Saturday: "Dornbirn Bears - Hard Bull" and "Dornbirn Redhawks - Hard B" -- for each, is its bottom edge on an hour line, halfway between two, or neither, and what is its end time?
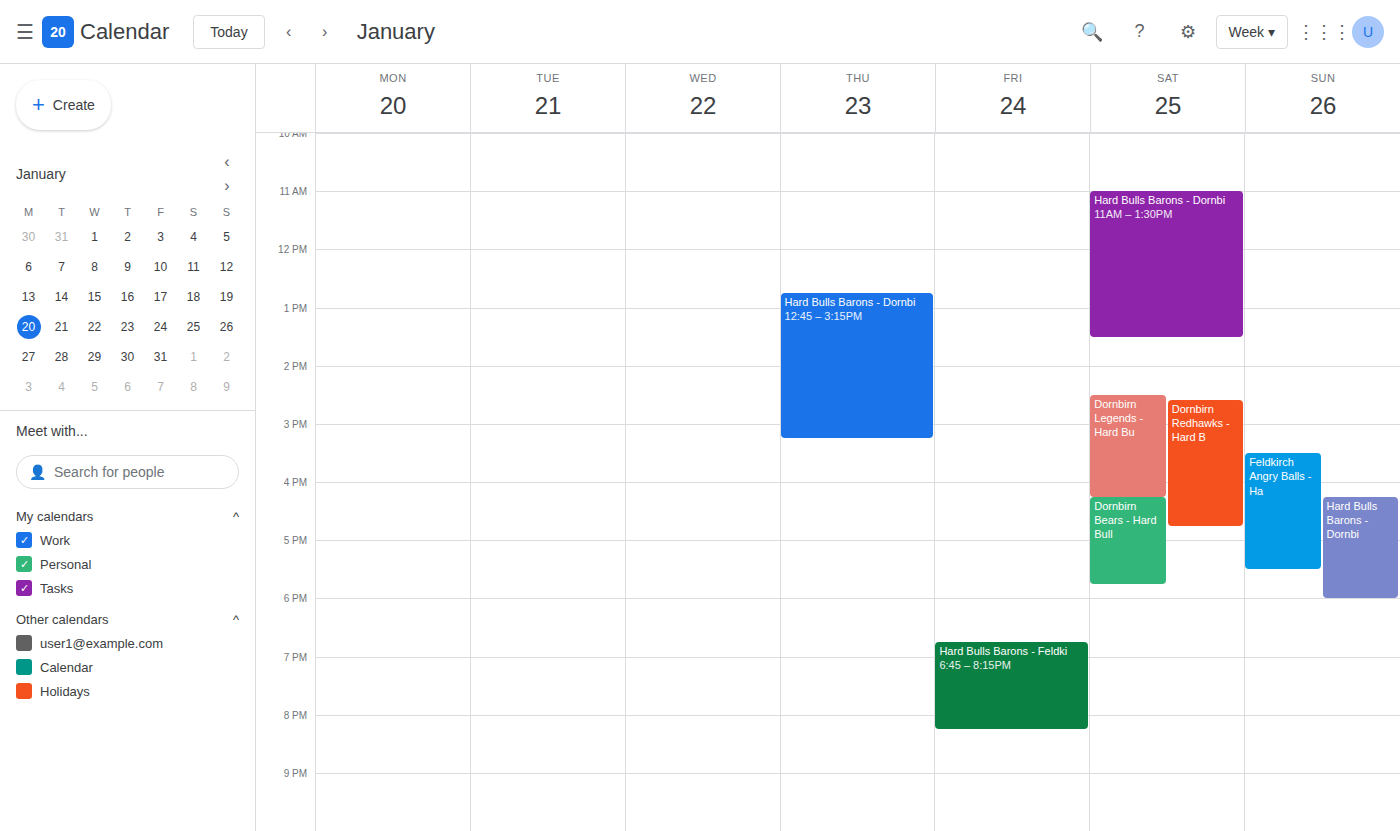
"Dornbirn Bears - Hard Bull": 5:45 PM, neither: three quarters of the way from the 5 PM line to the 6 PM line. "Dornbirn Redhawks - Hard B": 4:45 PM, neither: three quarters of the way from the 4 PM line to the 5 PM line.